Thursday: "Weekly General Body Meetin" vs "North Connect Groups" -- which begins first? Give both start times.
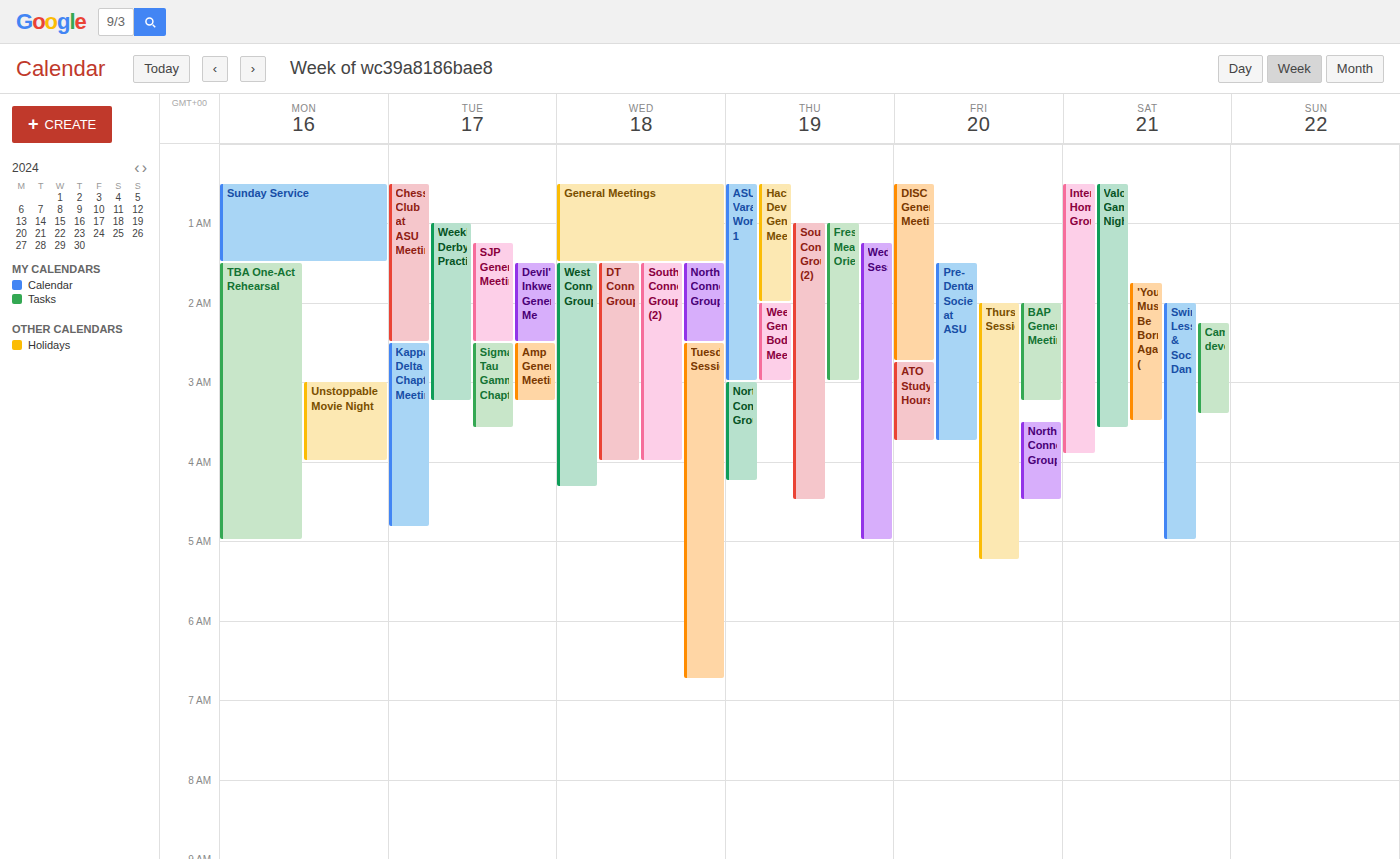
"Weekly General Body Meetin" 2:00 AM; "North Connect Groups" 3:00 AM.